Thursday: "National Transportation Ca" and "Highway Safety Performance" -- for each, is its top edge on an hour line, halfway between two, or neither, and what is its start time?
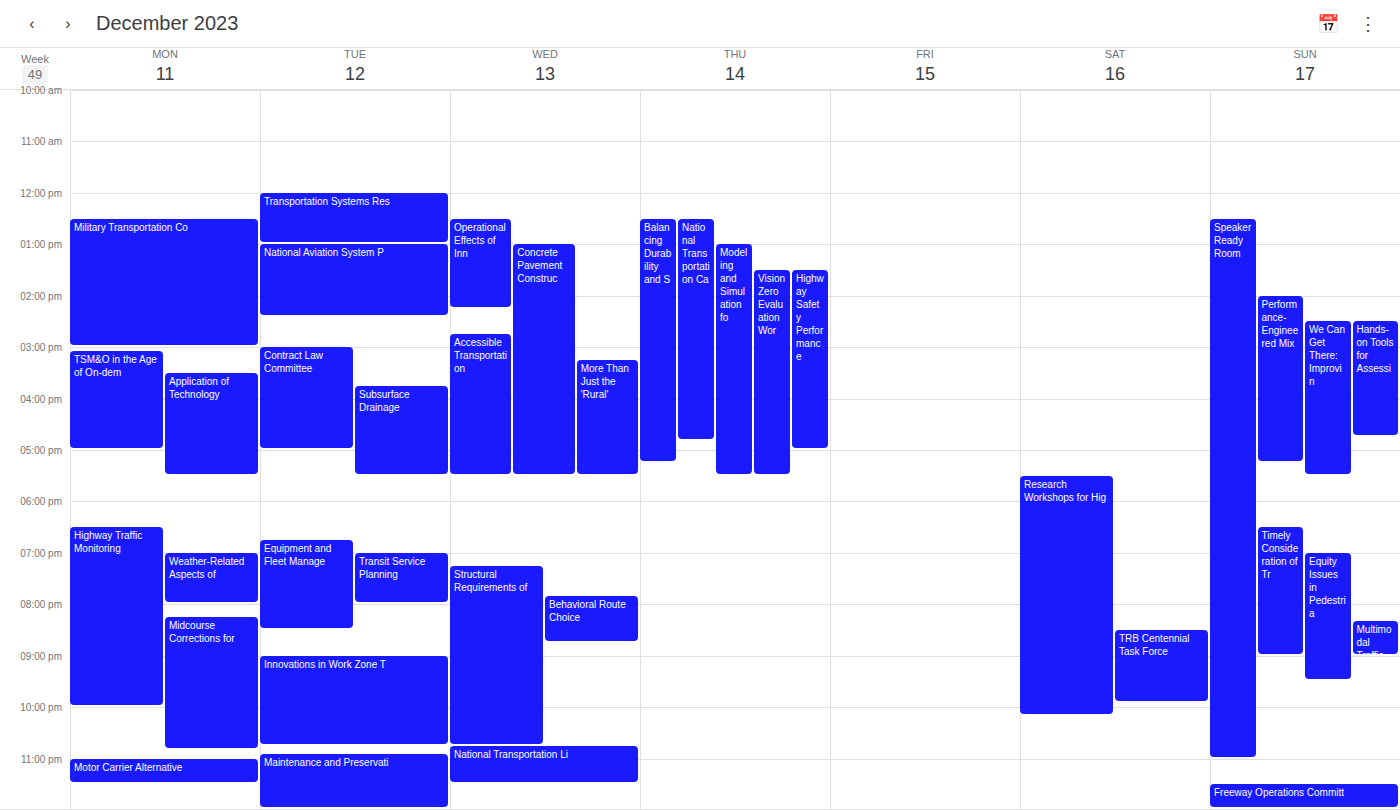
"National Transportation Ca": 12:30 PM, halfway between the 12 PM and 1 PM lines. "Highway Safety Performance": 1:30 PM, halfway between the 1 PM and 2 PM lines.